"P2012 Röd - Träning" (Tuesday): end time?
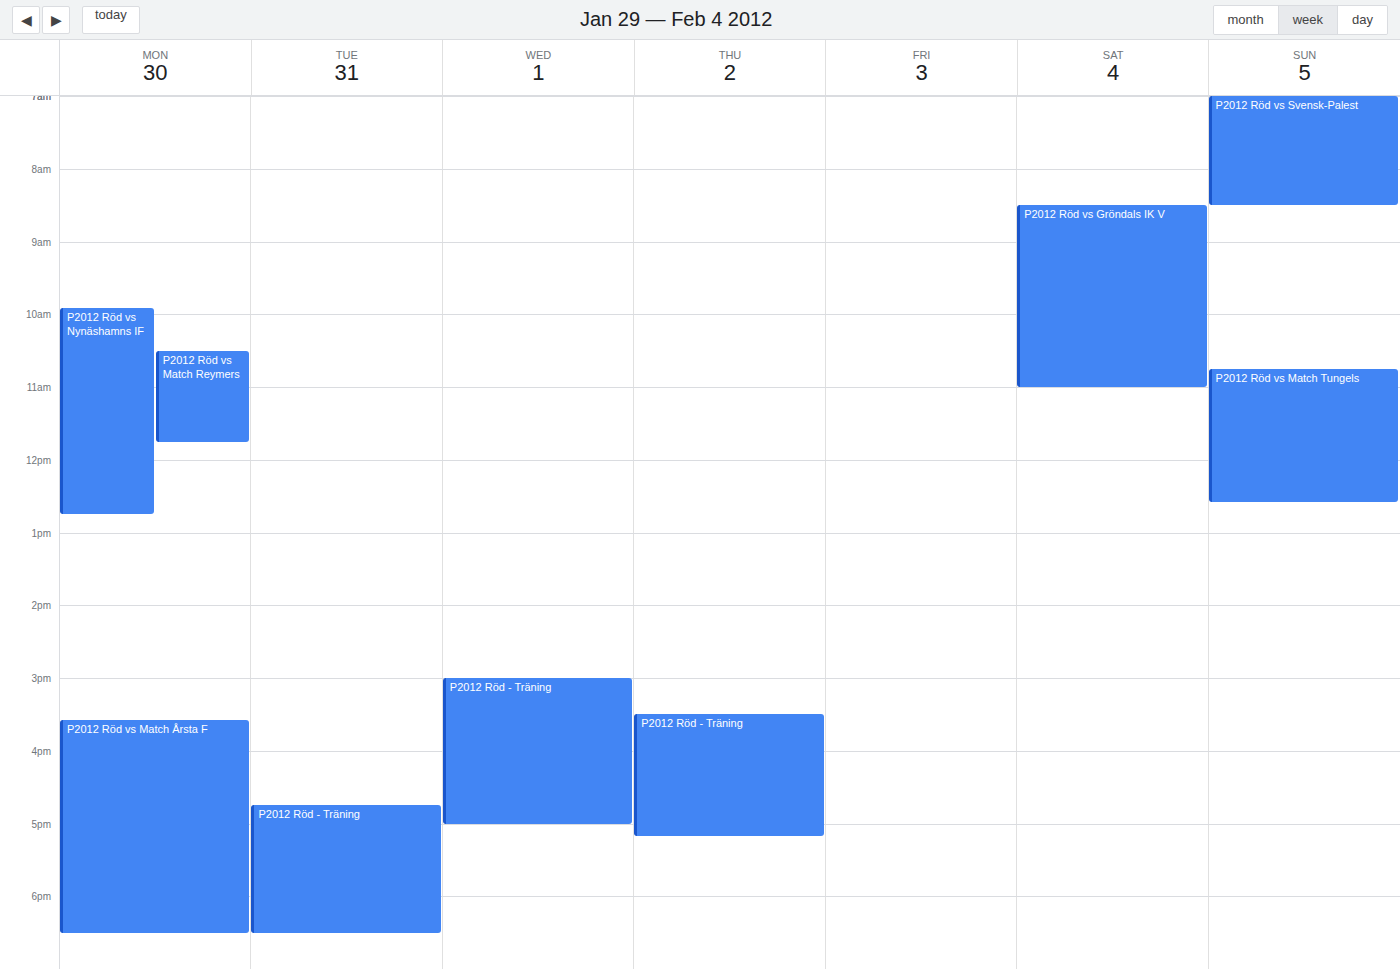
6:30 PM